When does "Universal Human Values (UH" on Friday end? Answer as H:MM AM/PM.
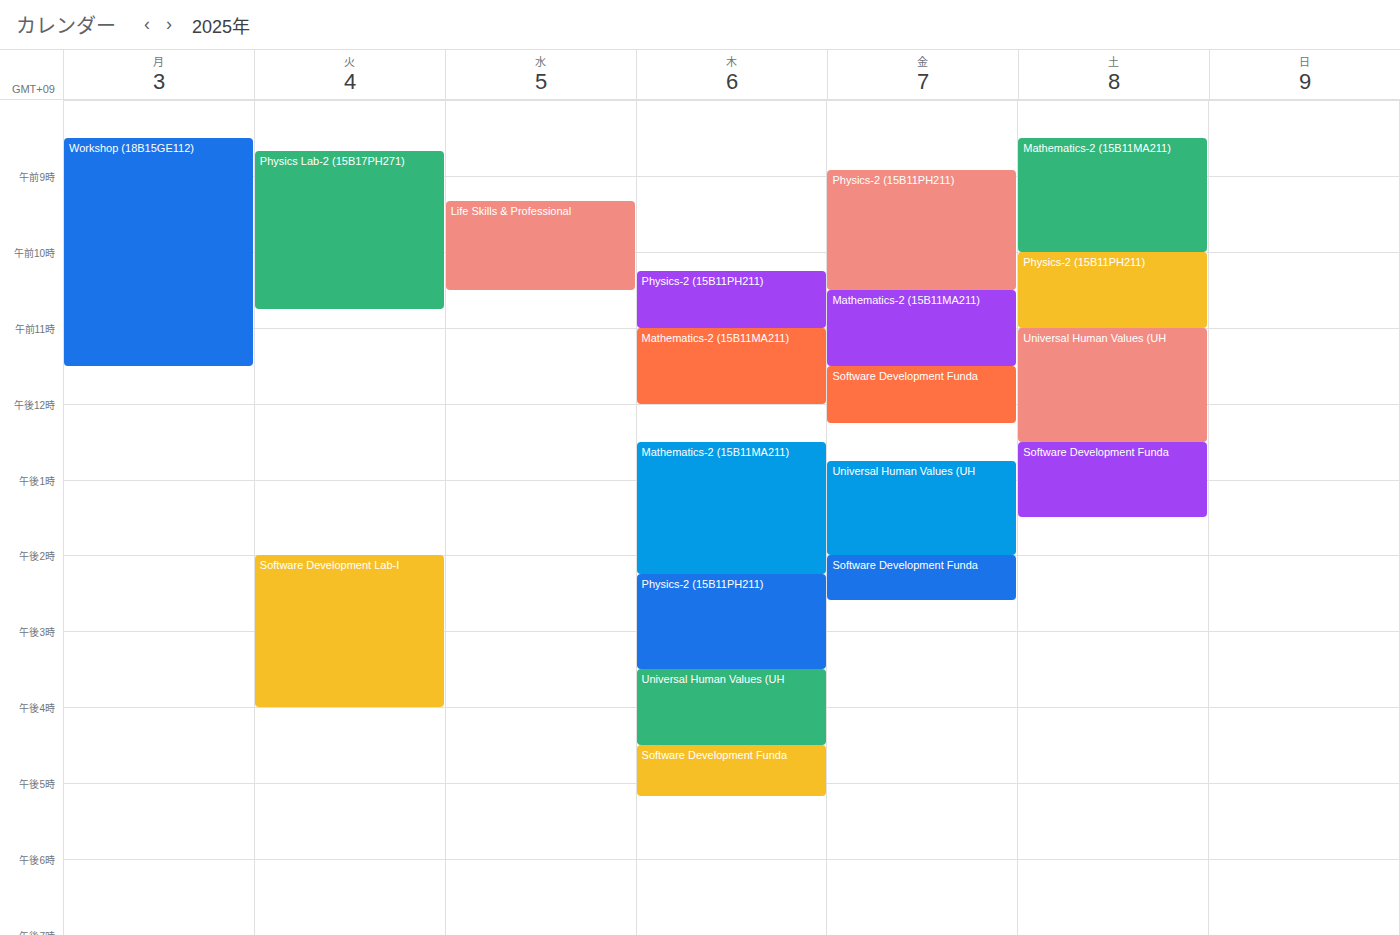
2:00 PM